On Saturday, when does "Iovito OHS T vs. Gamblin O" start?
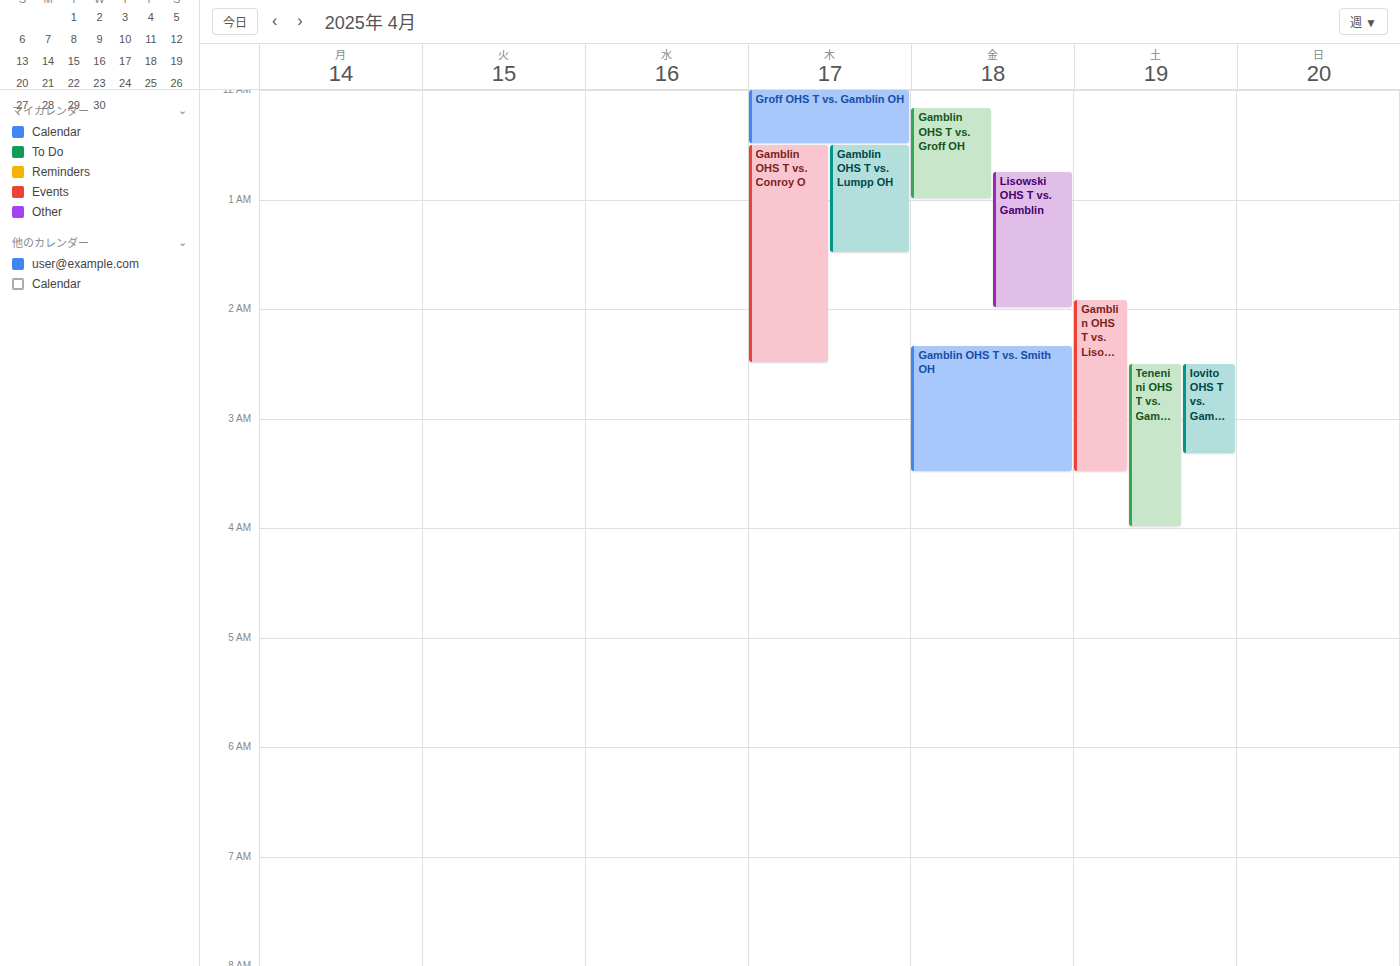
2:30 AM